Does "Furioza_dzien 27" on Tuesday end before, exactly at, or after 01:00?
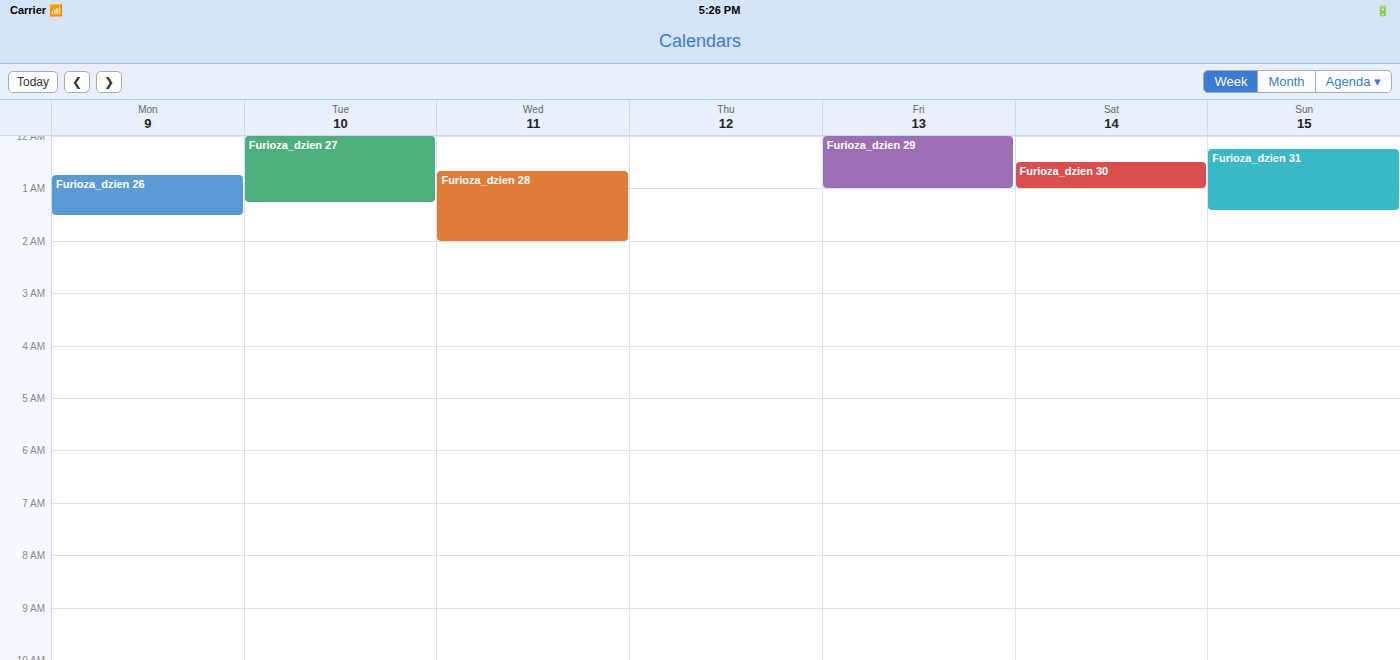
01:15 -- after 01:00, 15 minutes below the 01:00 line.